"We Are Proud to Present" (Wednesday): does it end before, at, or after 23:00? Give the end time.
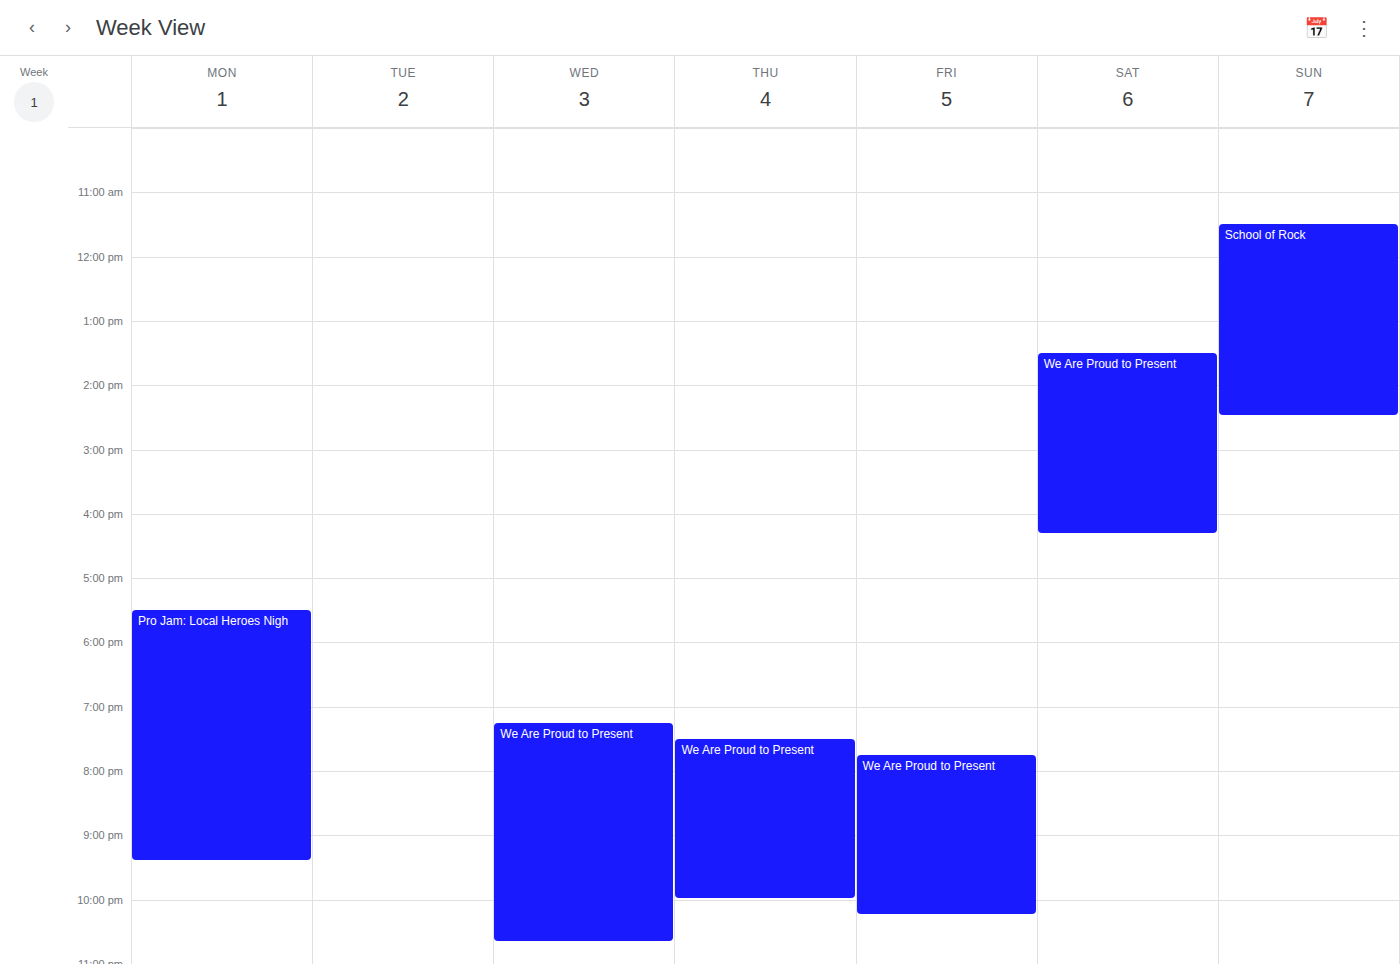
22:40 -- before 23:00, 20 minutes above the 23:00 line.